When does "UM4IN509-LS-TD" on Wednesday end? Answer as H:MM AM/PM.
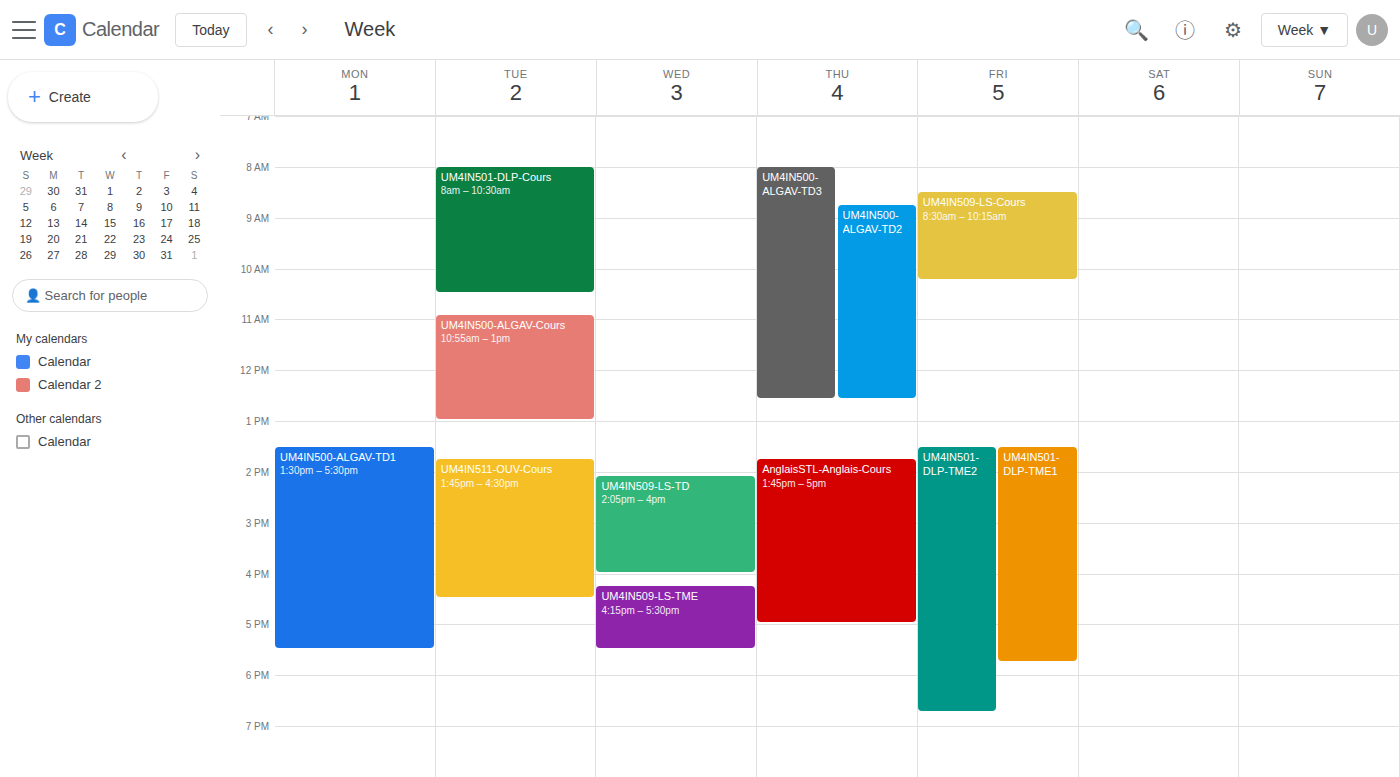
4:00 PM